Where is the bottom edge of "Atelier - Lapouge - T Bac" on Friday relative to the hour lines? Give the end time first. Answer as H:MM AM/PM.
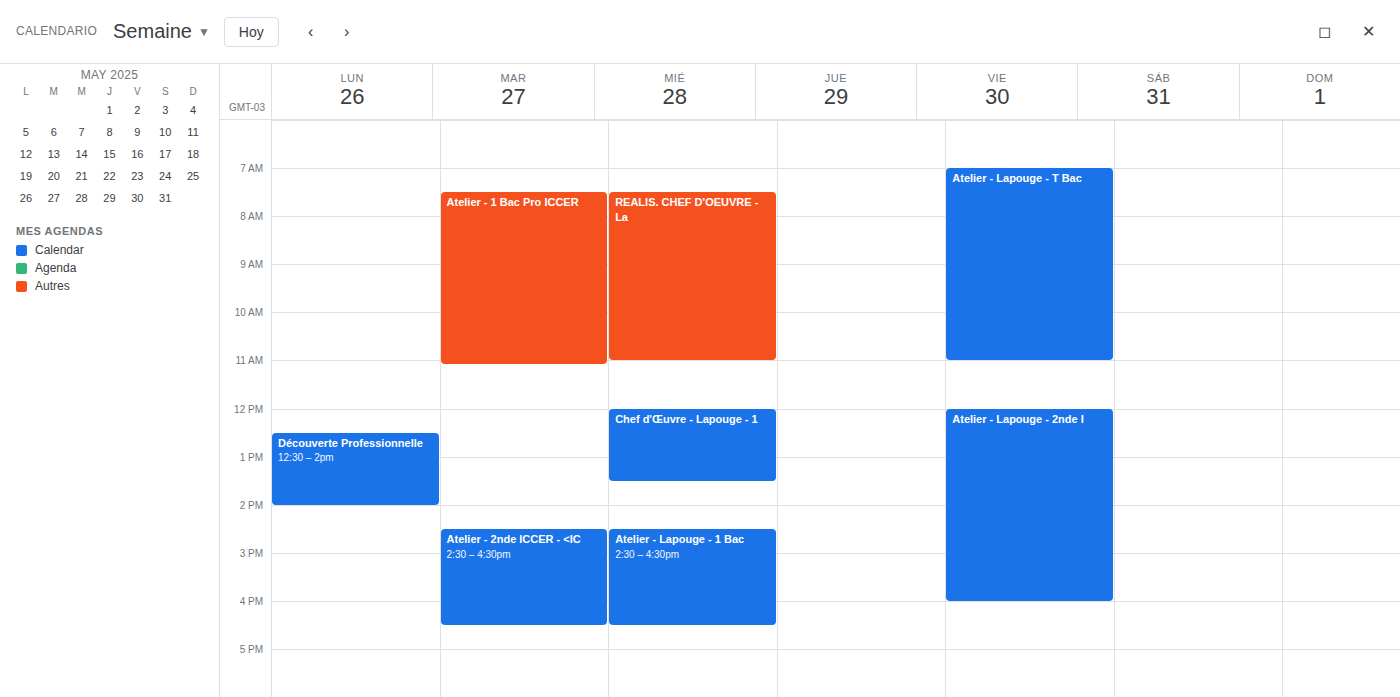
11:00 AM -- exactly on the 11 AM line.